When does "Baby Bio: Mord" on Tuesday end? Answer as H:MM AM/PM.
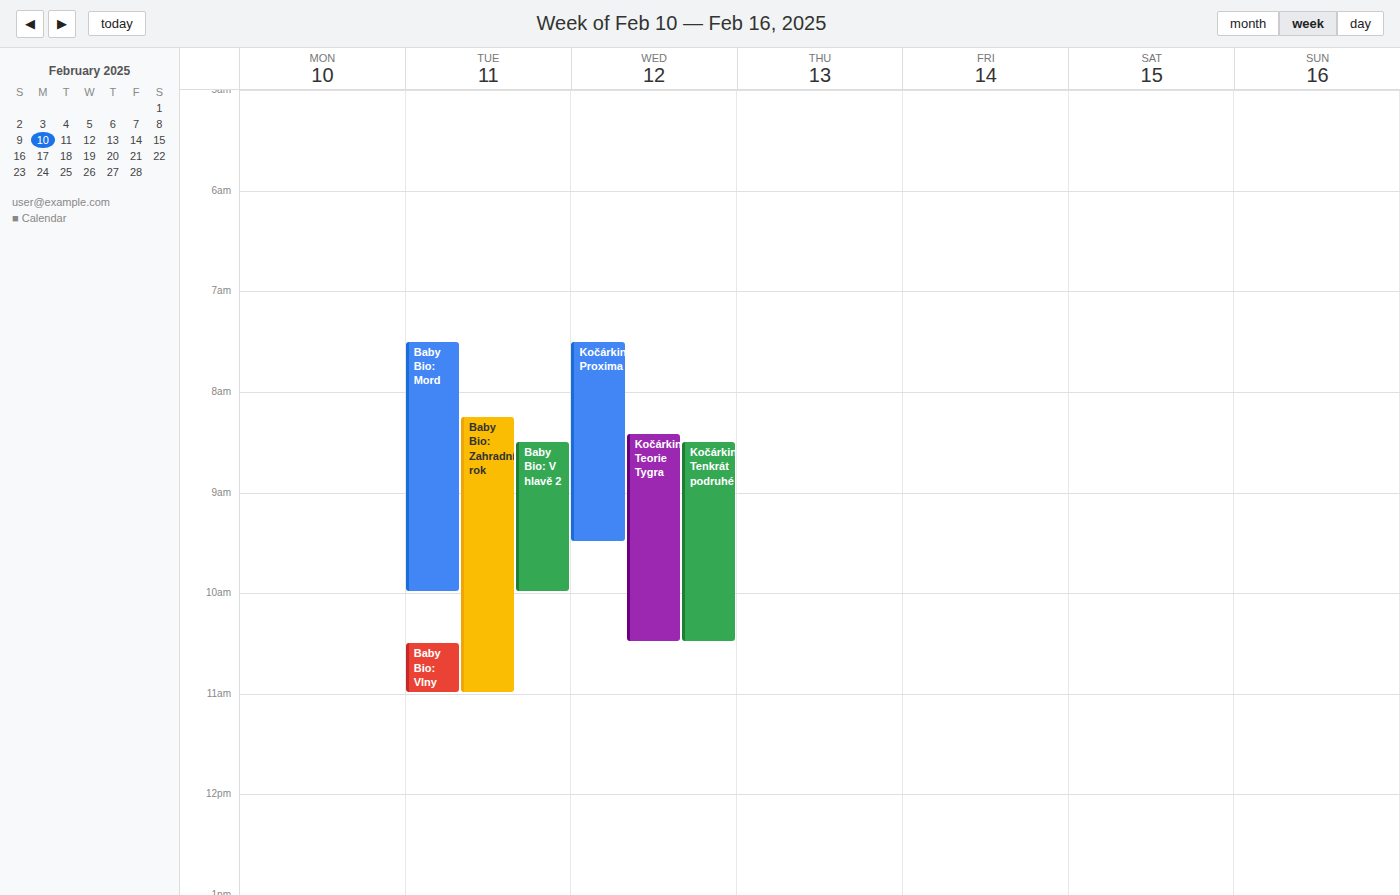
10:00 AM